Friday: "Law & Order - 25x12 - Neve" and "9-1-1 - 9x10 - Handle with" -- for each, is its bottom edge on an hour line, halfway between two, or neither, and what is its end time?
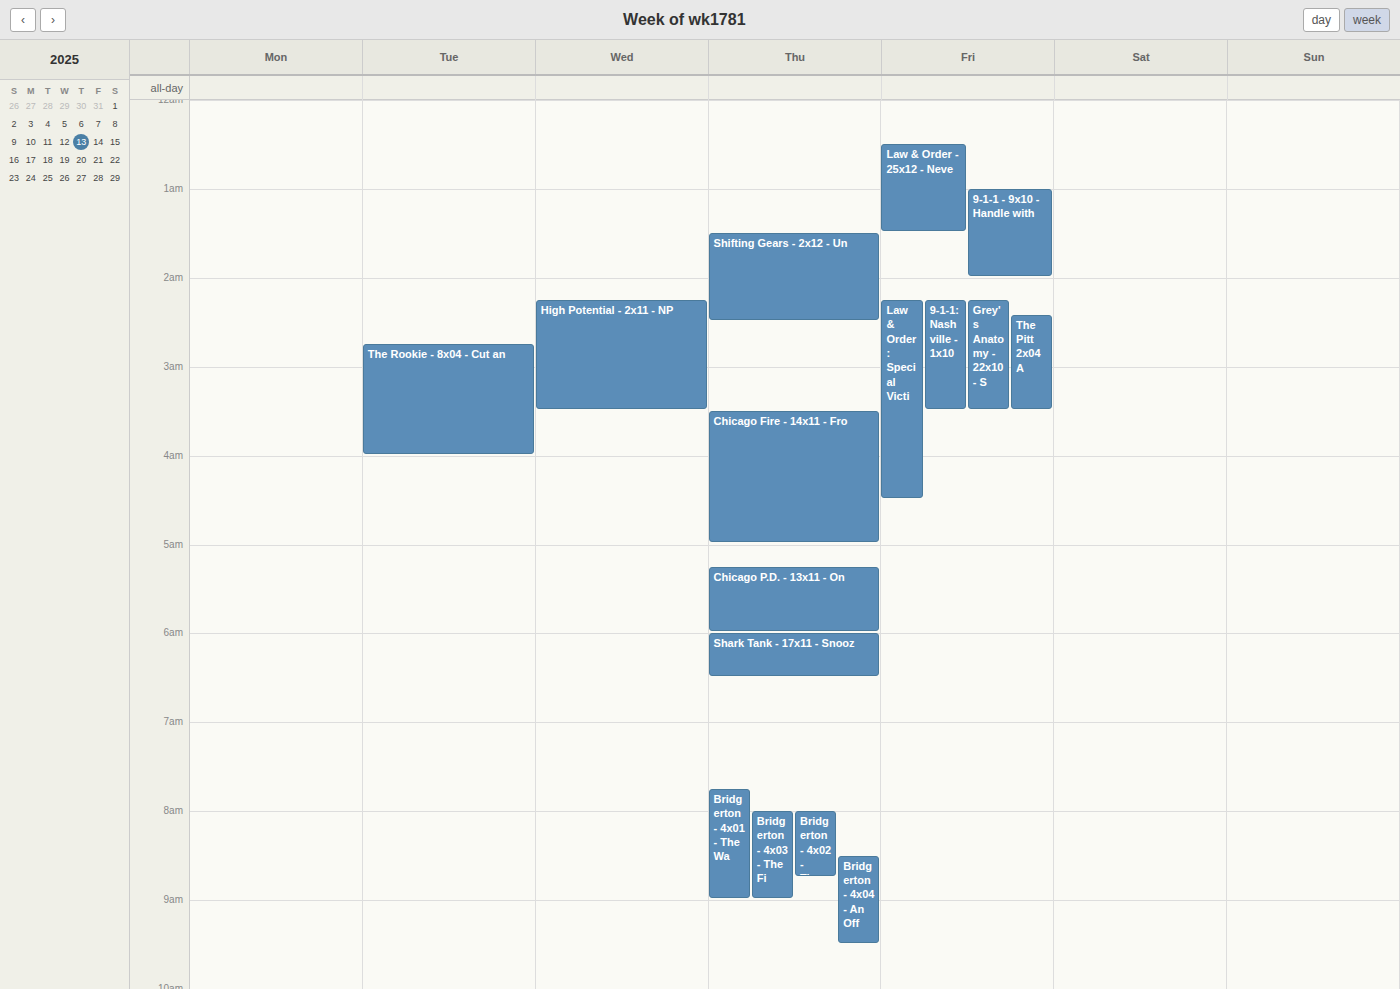
"Law & Order - 25x12 - Neve": 1:30 AM, halfway between the 1 AM and 2 AM lines. "9-1-1 - 9x10 - Handle with": 2:00 AM, exactly on the 2 AM line.